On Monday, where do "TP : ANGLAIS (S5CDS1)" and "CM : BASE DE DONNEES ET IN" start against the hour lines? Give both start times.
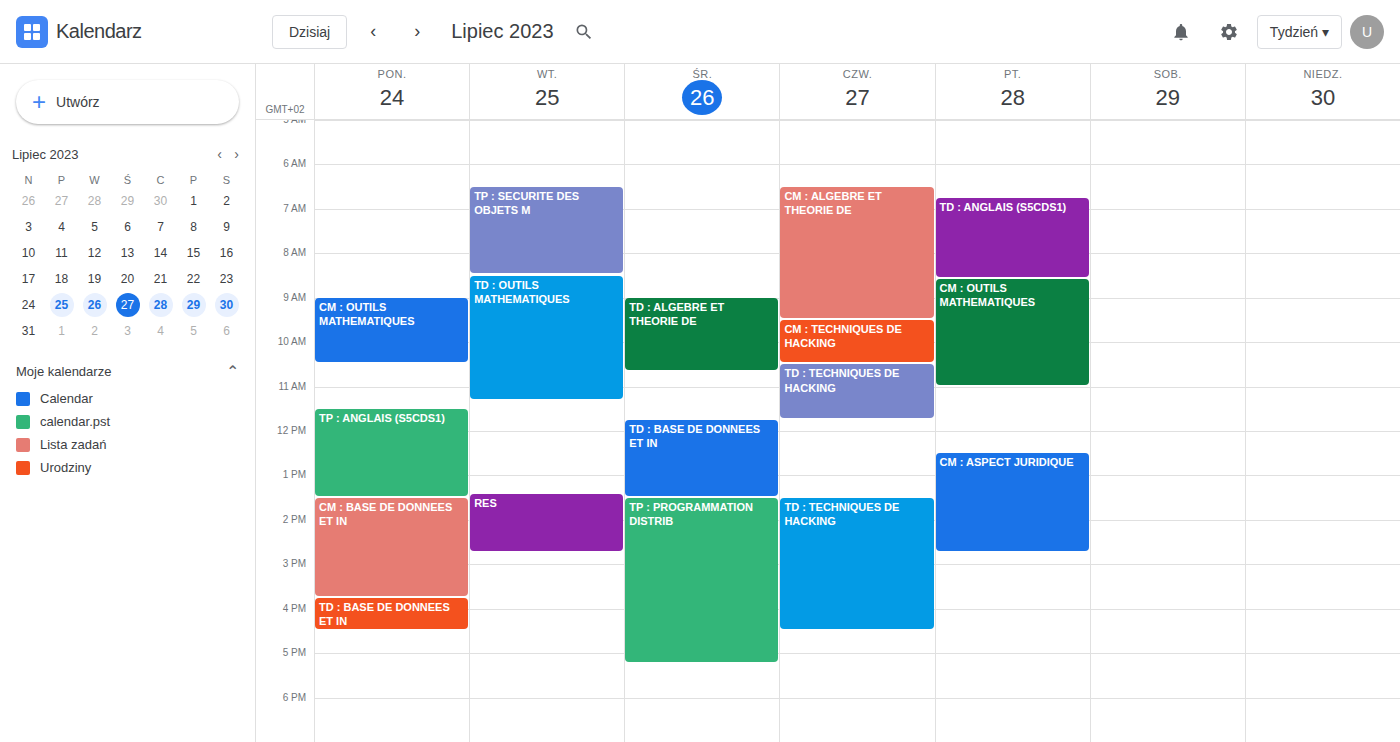
"TP : ANGLAIS (S5CDS1)": 11:30 AM, halfway between the 11 AM and 12 PM lines. "CM : BASE DE DONNEES ET IN": 1:30 PM, halfway between the 1 PM and 2 PM lines.